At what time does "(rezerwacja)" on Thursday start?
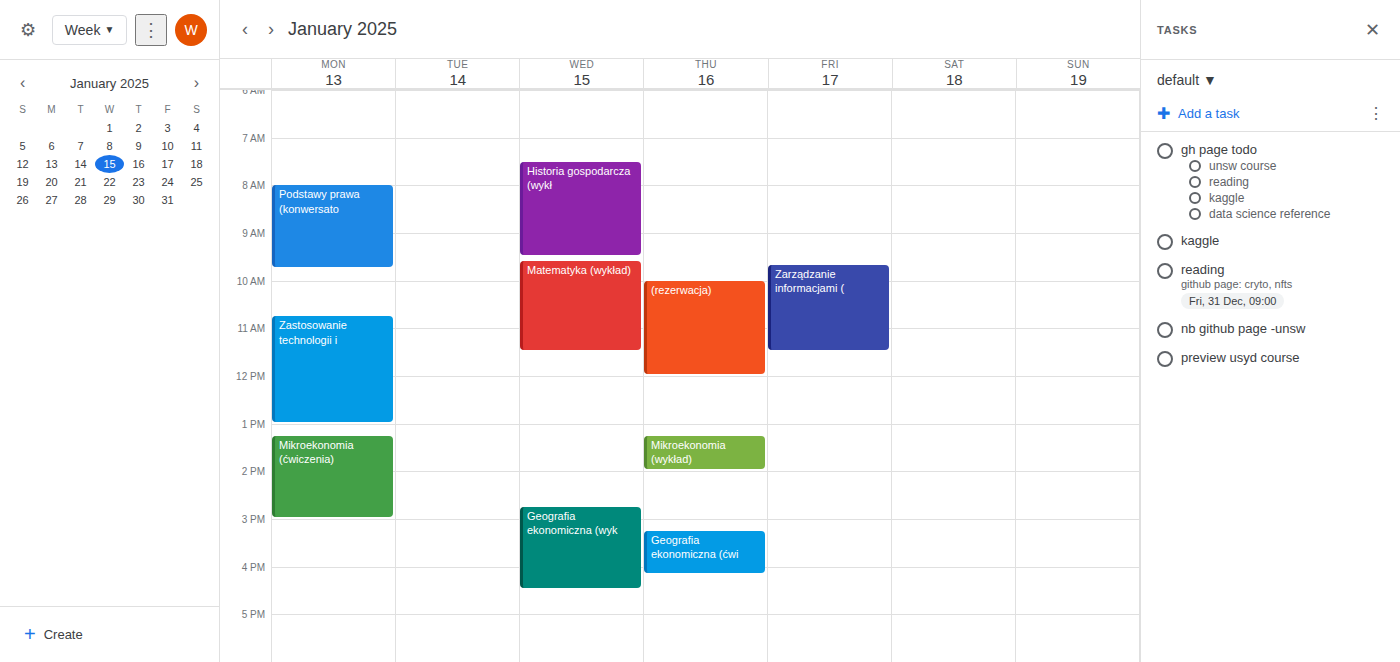
10:00